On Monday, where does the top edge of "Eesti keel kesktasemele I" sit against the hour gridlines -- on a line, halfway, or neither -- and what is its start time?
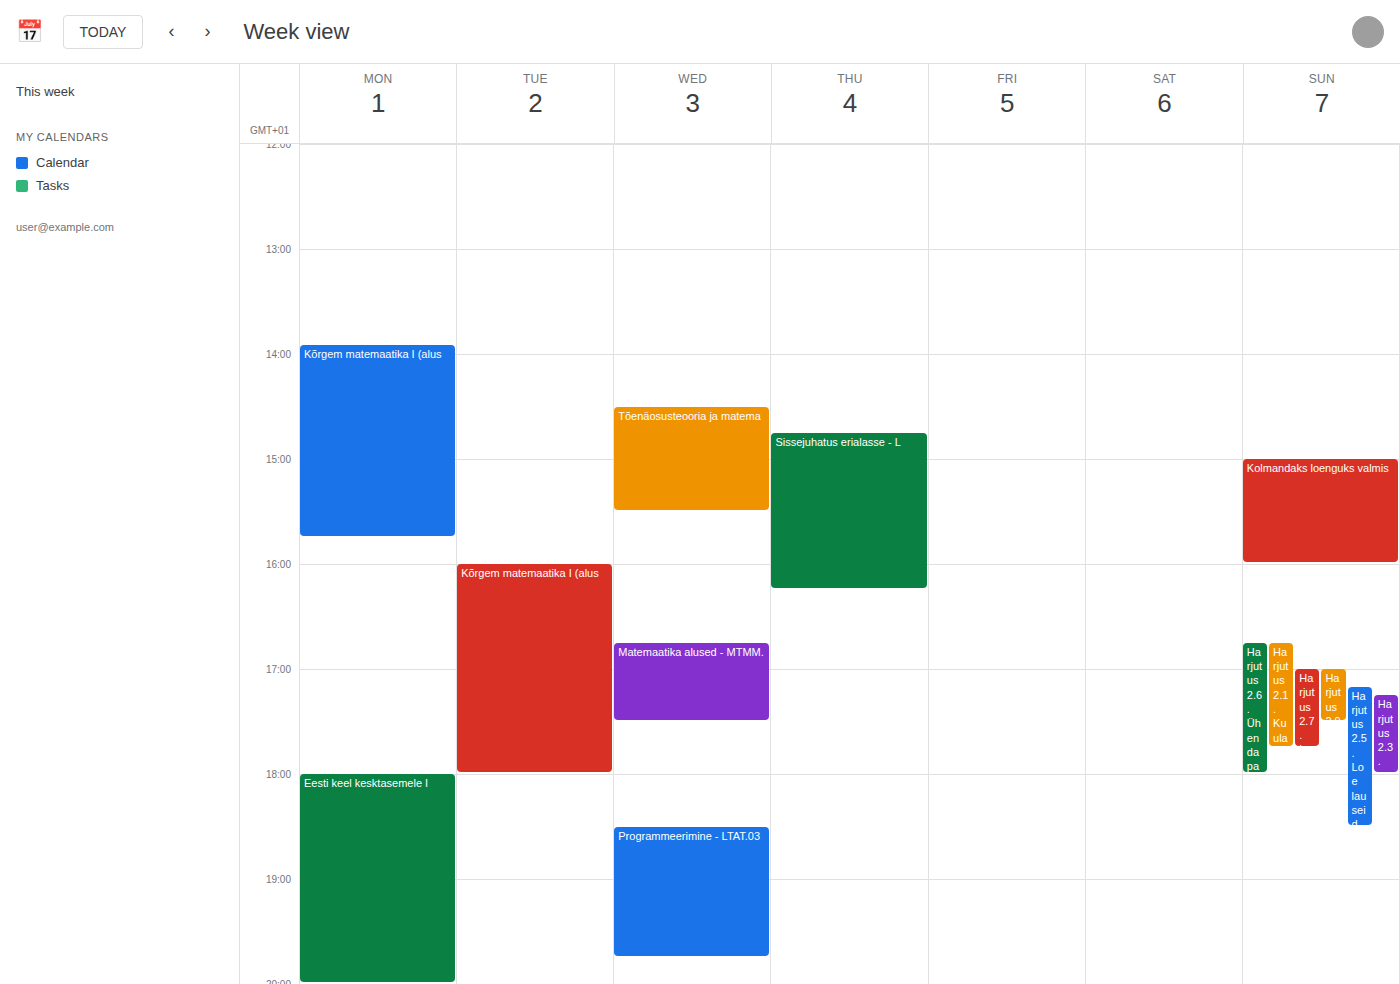
18:00 -- exactly on the 18:00 line.